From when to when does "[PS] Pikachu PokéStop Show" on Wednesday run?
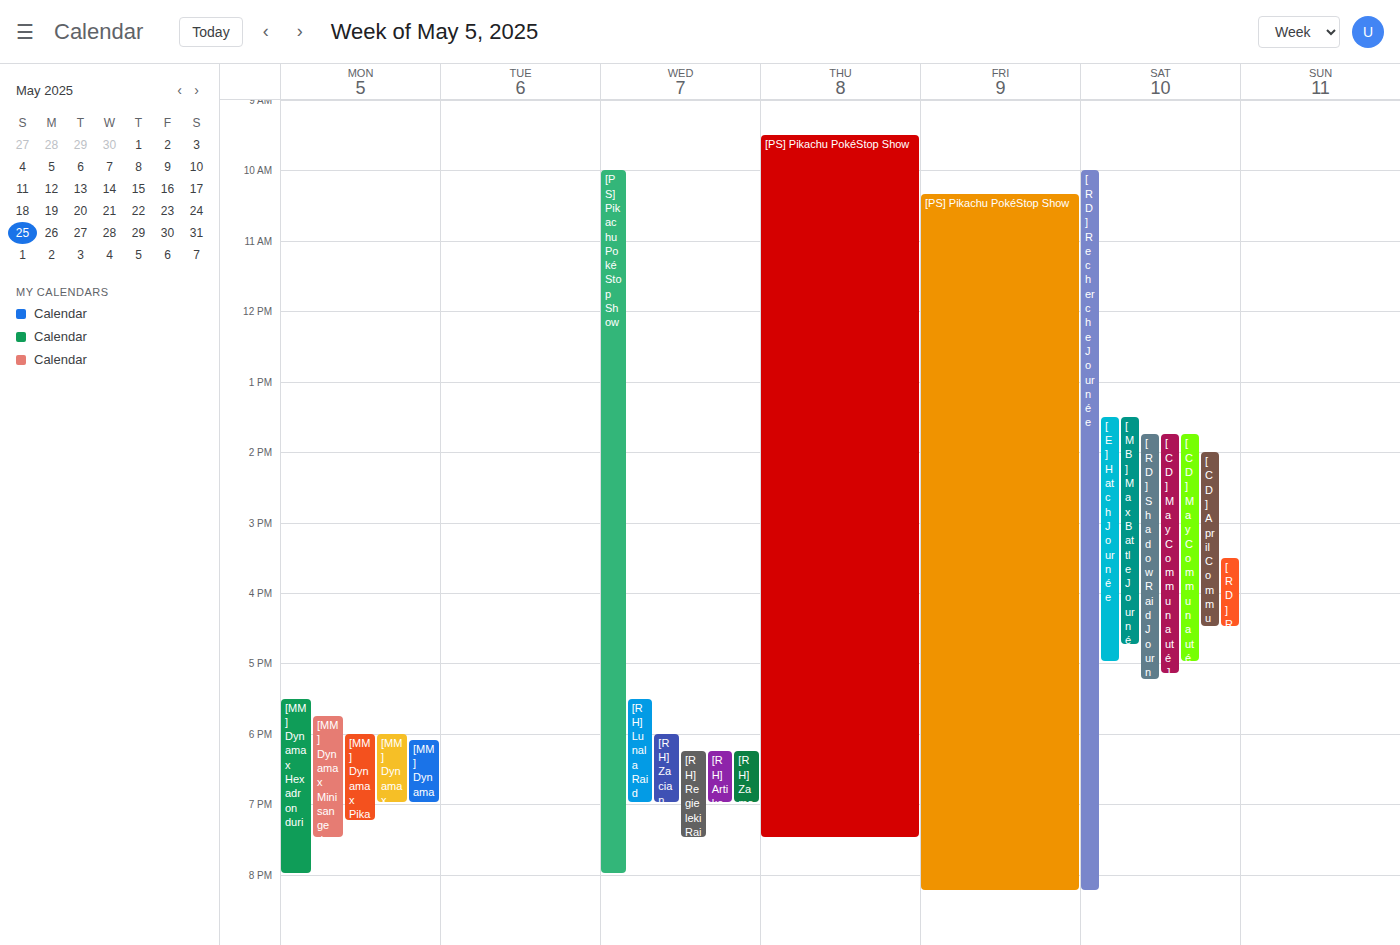
10:00 AM to 8:00 PM